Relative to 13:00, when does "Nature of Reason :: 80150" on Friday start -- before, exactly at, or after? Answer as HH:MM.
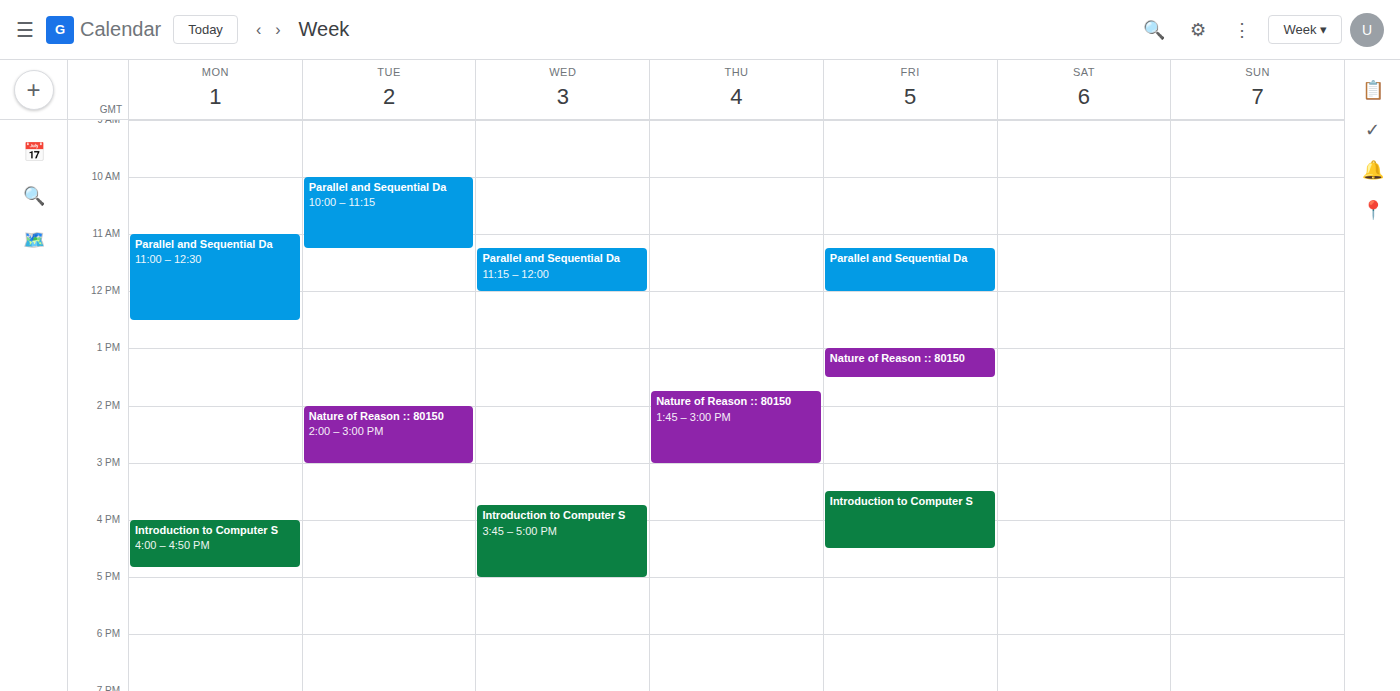
13:00 -- exactly at 13:00, on the 13:00 line.